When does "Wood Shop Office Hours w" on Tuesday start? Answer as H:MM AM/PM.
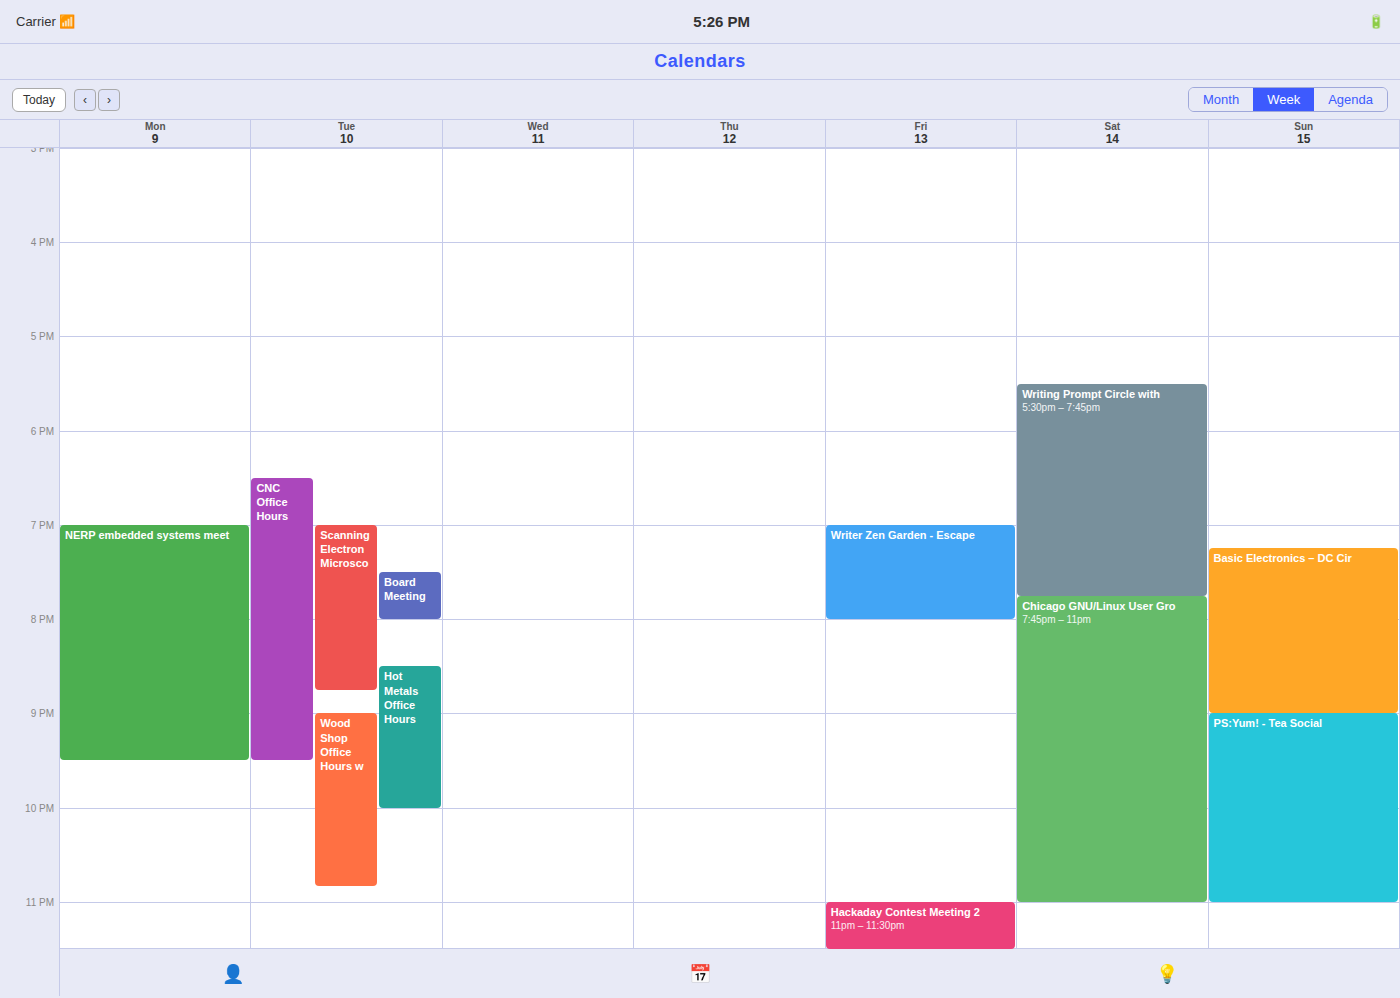
9:00 PM